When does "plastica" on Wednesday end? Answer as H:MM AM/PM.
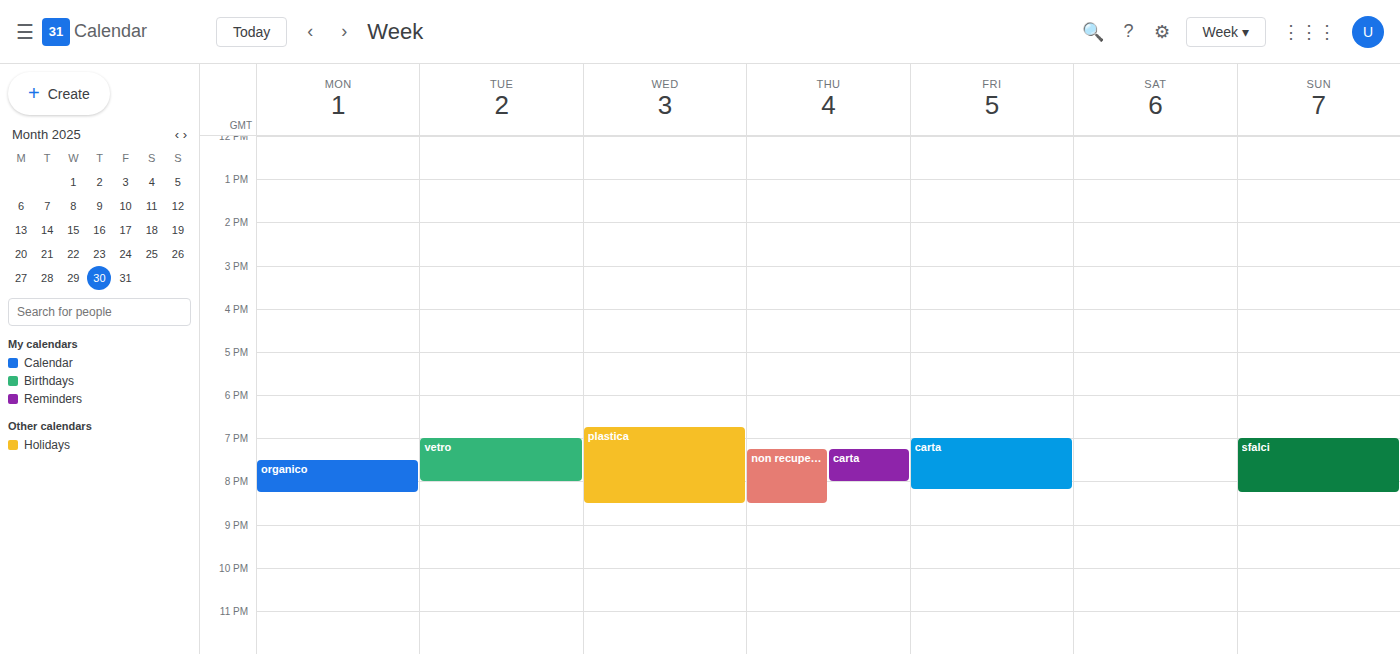
8:30 PM